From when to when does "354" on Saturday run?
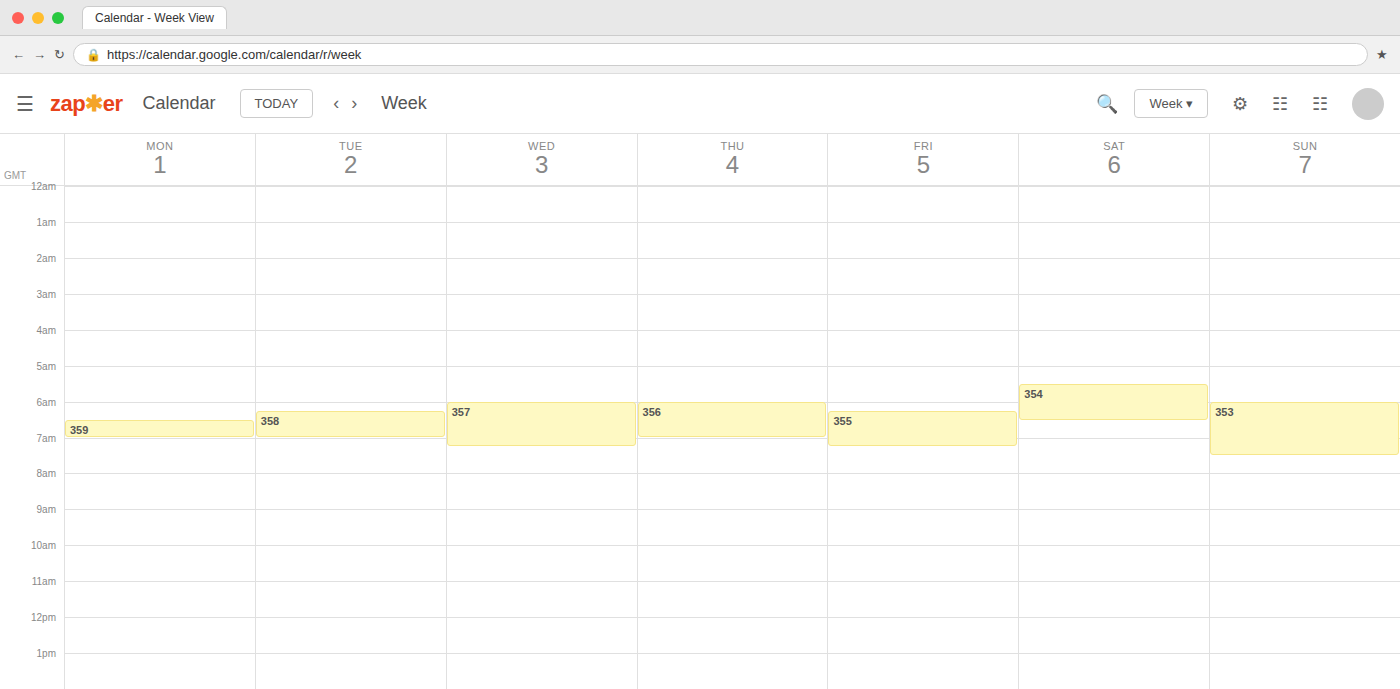
5:30 AM to 6:30 AM